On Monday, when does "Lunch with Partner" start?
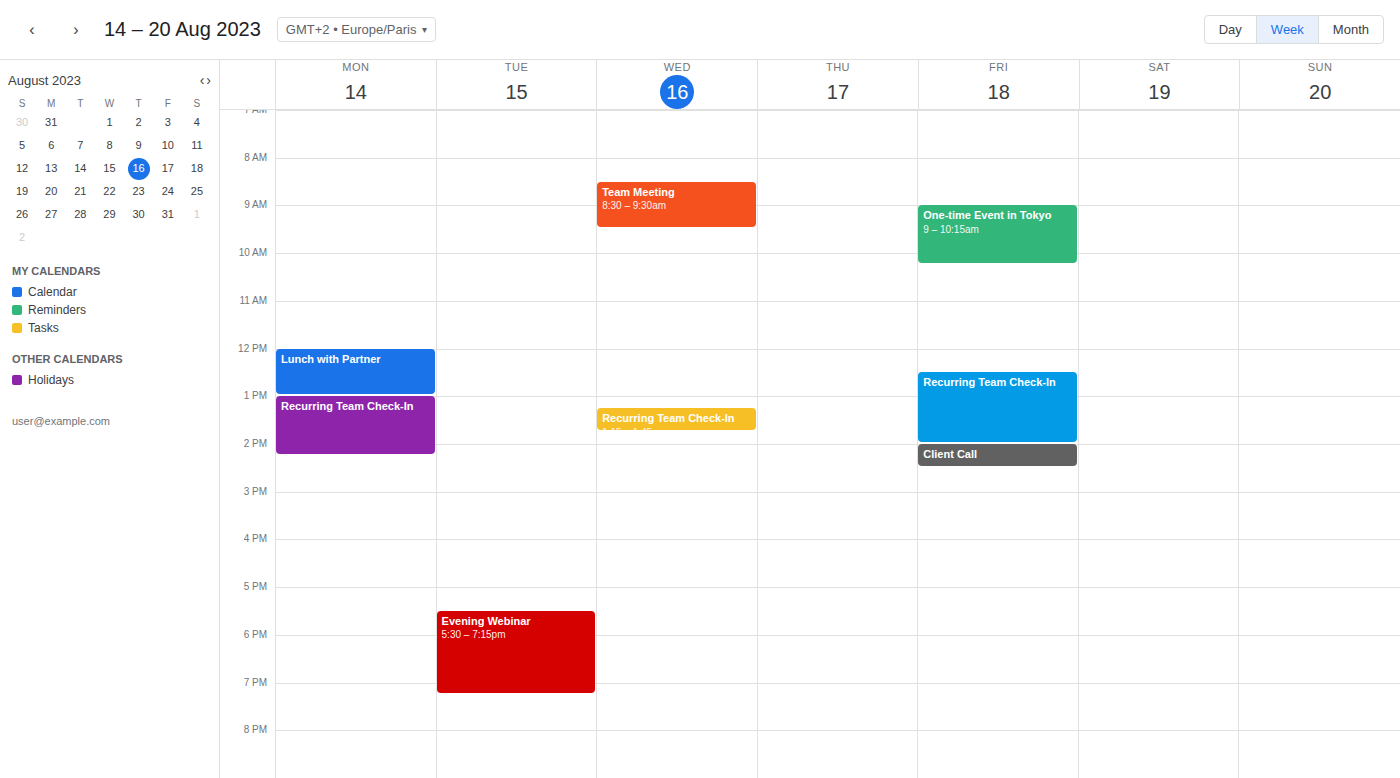
12:00 PM